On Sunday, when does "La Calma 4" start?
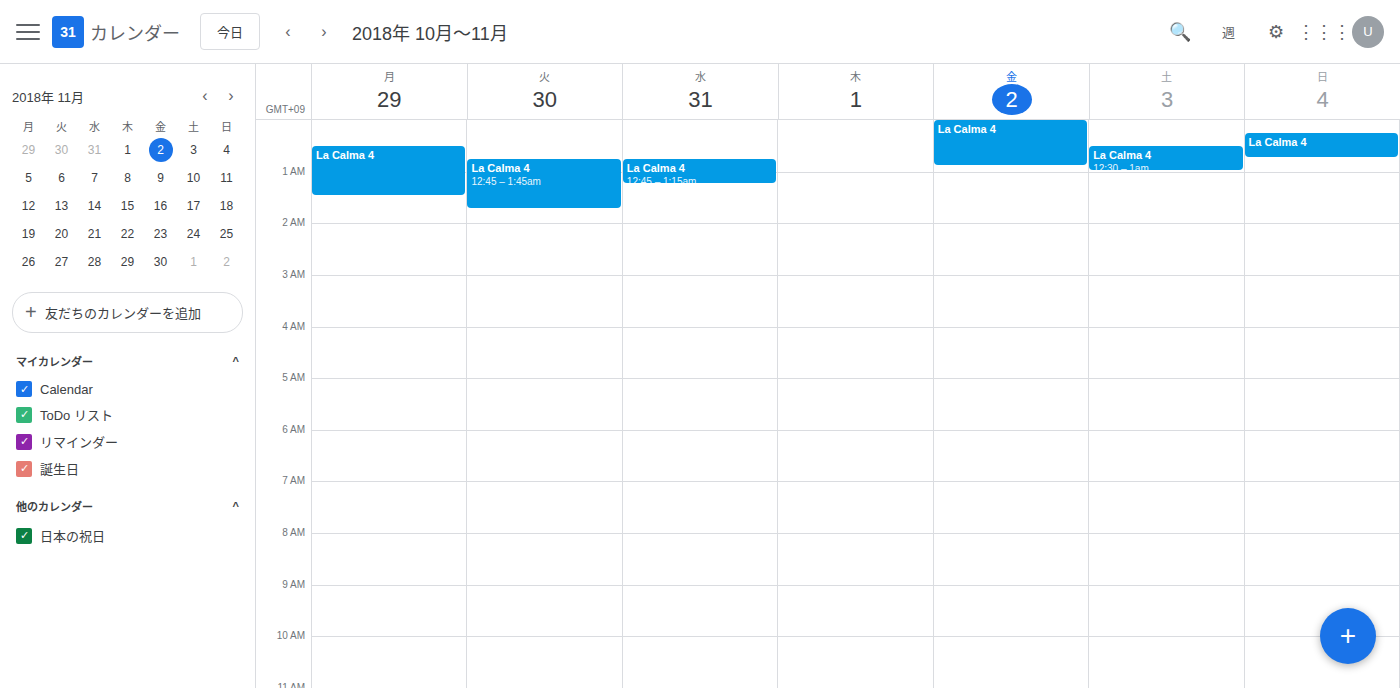
12:15 AM